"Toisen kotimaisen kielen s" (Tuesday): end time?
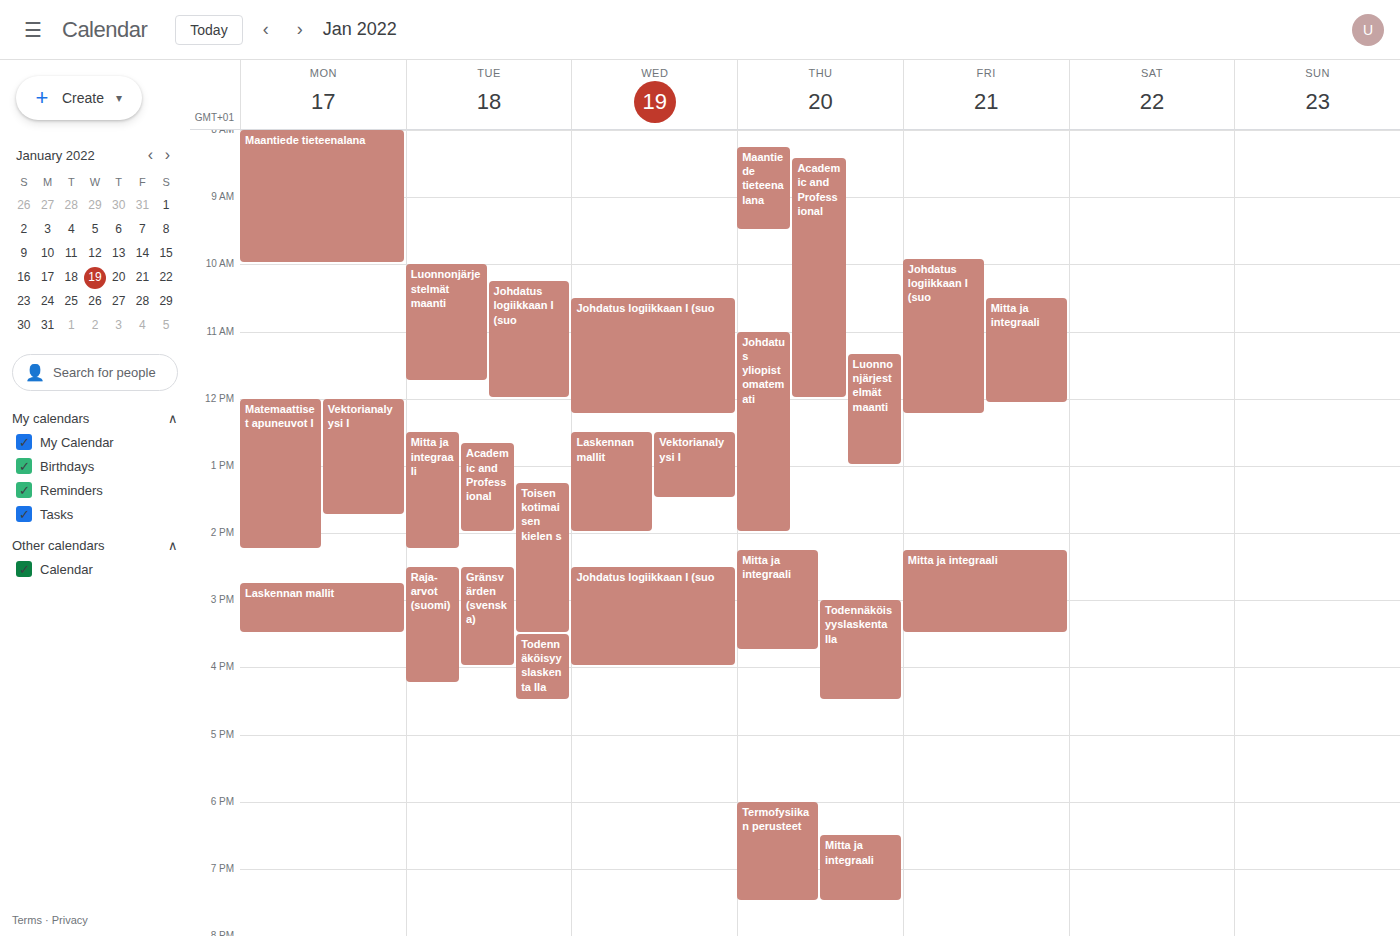
3:30 PM